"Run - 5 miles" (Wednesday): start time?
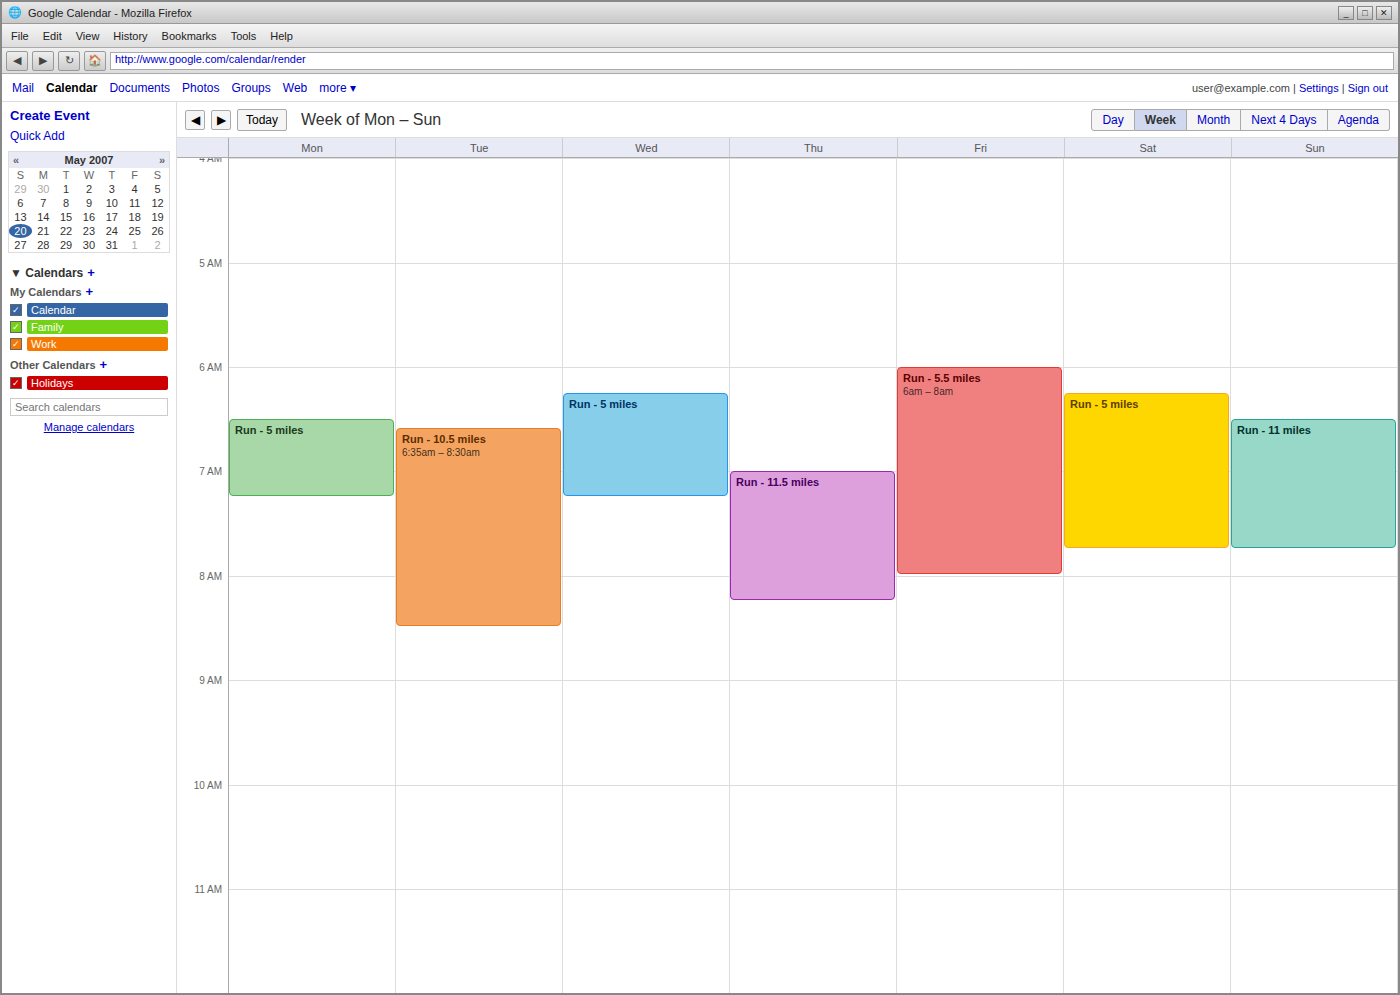
6:15 AM